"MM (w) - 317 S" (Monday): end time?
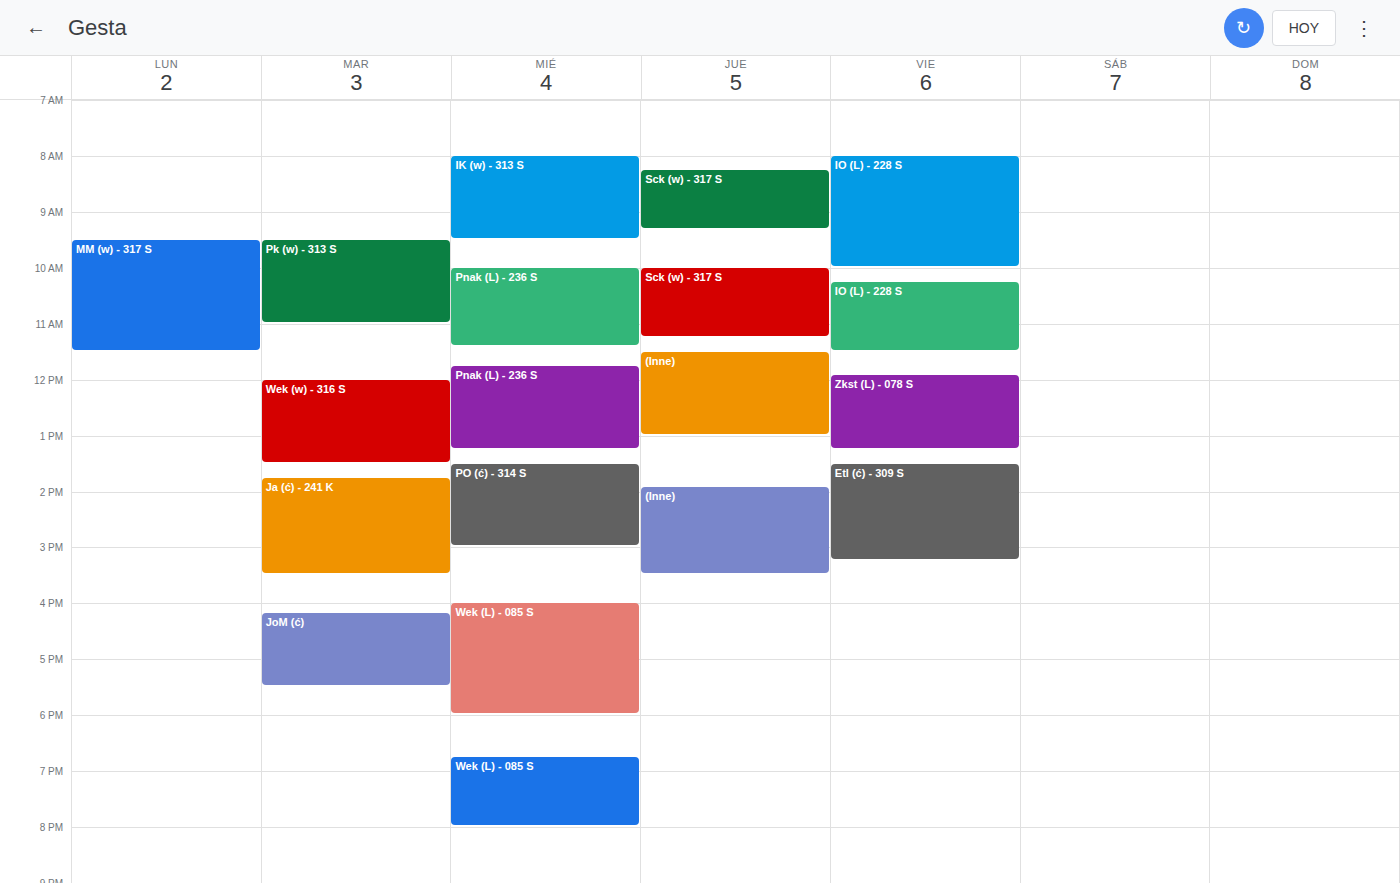
11:30 AM